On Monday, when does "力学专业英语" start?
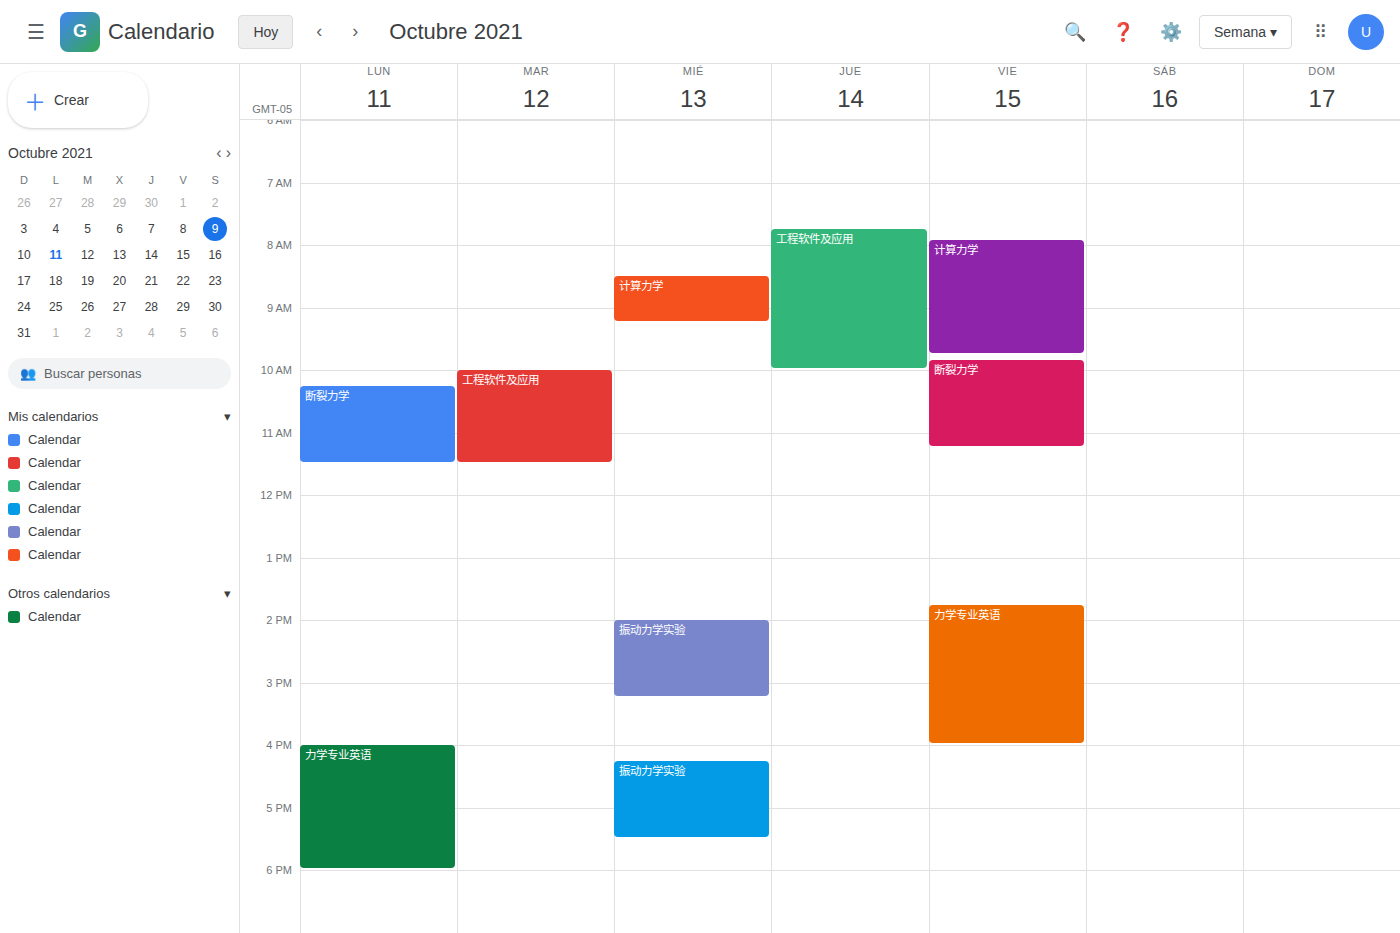
4:00 PM